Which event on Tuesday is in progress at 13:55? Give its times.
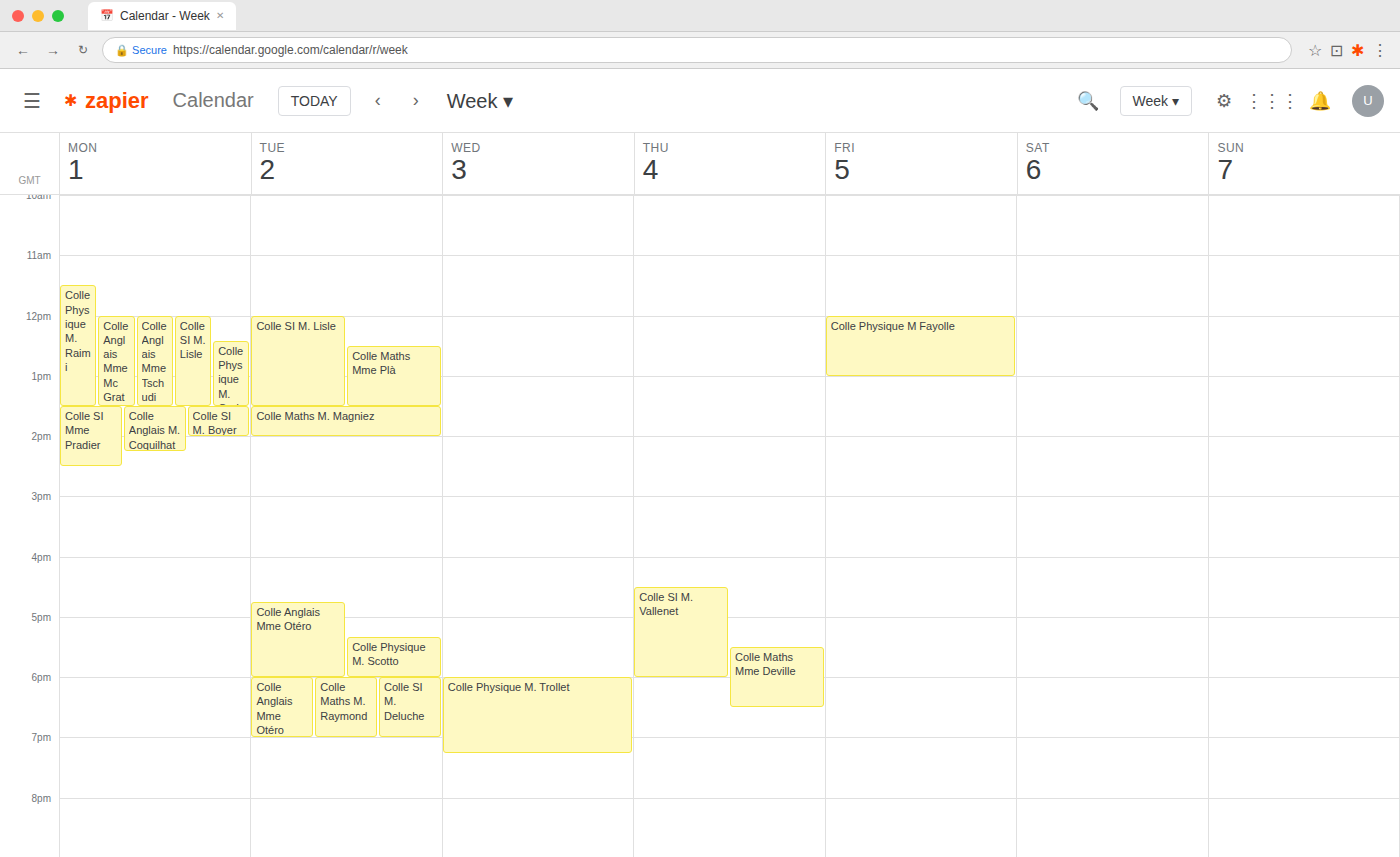
"Colle Maths M. Magniez", 13:30 to 14:00